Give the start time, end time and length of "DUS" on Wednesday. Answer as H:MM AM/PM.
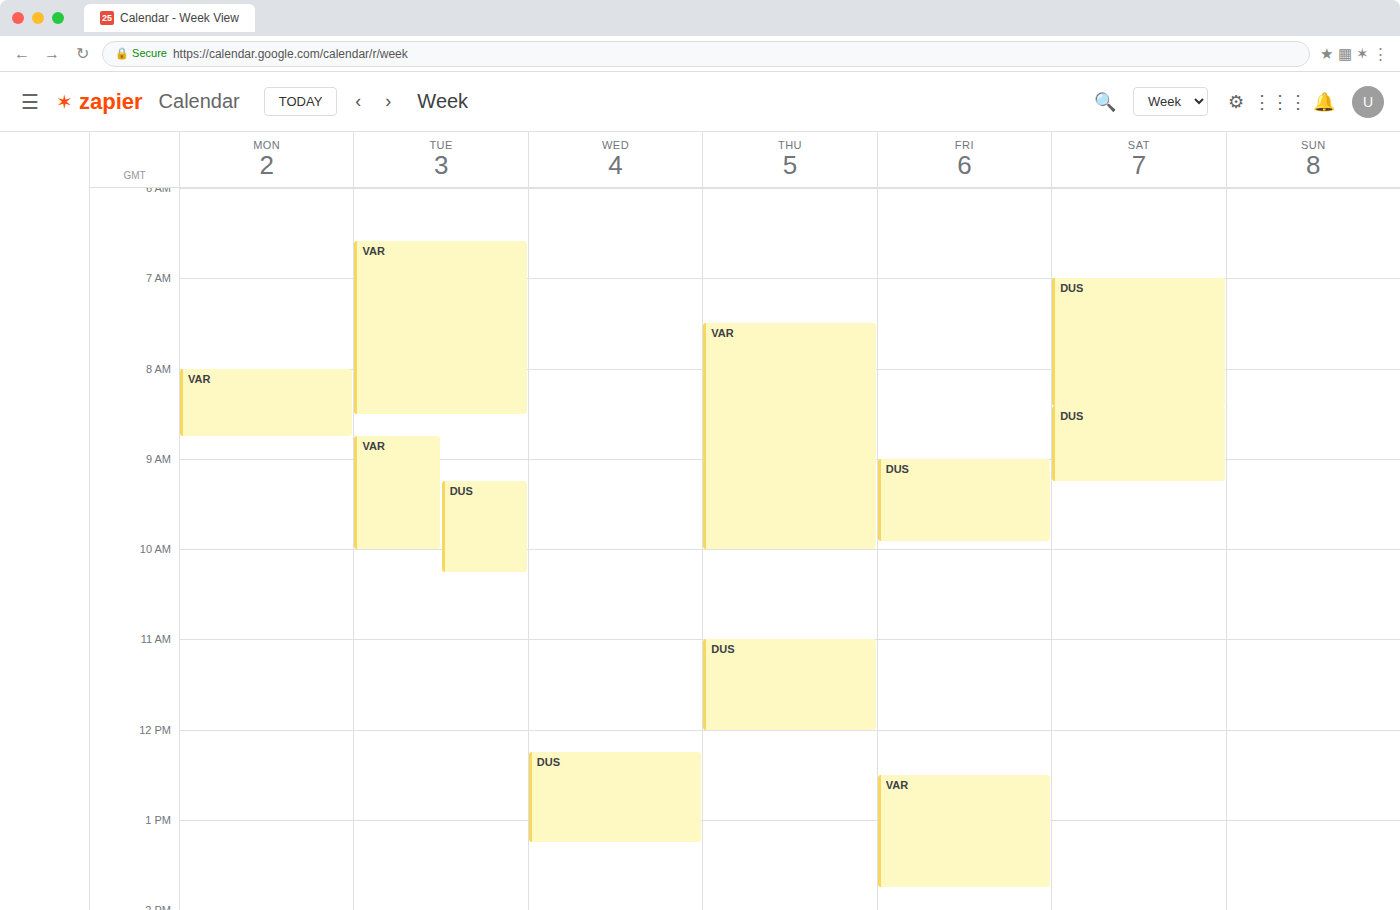
12:15 PM to 1:15 PM, 1 hour